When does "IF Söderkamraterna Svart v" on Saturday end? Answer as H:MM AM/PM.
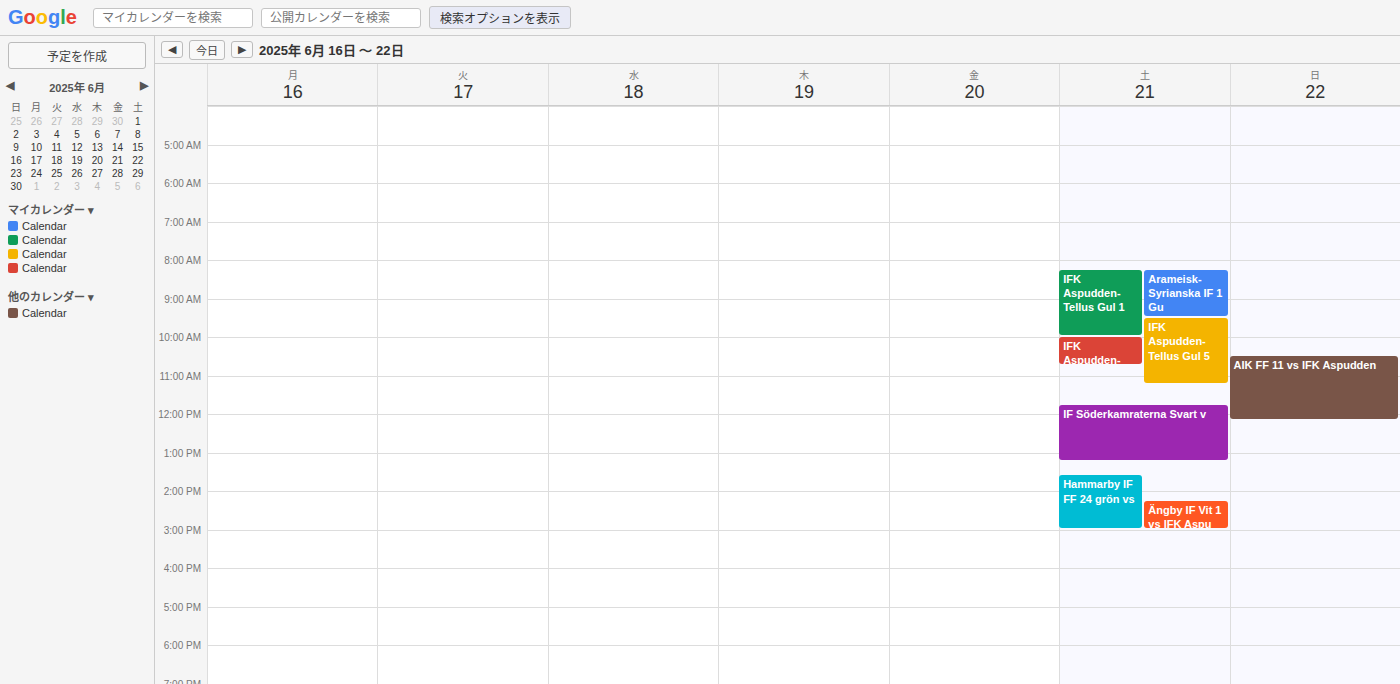
1:15 PM